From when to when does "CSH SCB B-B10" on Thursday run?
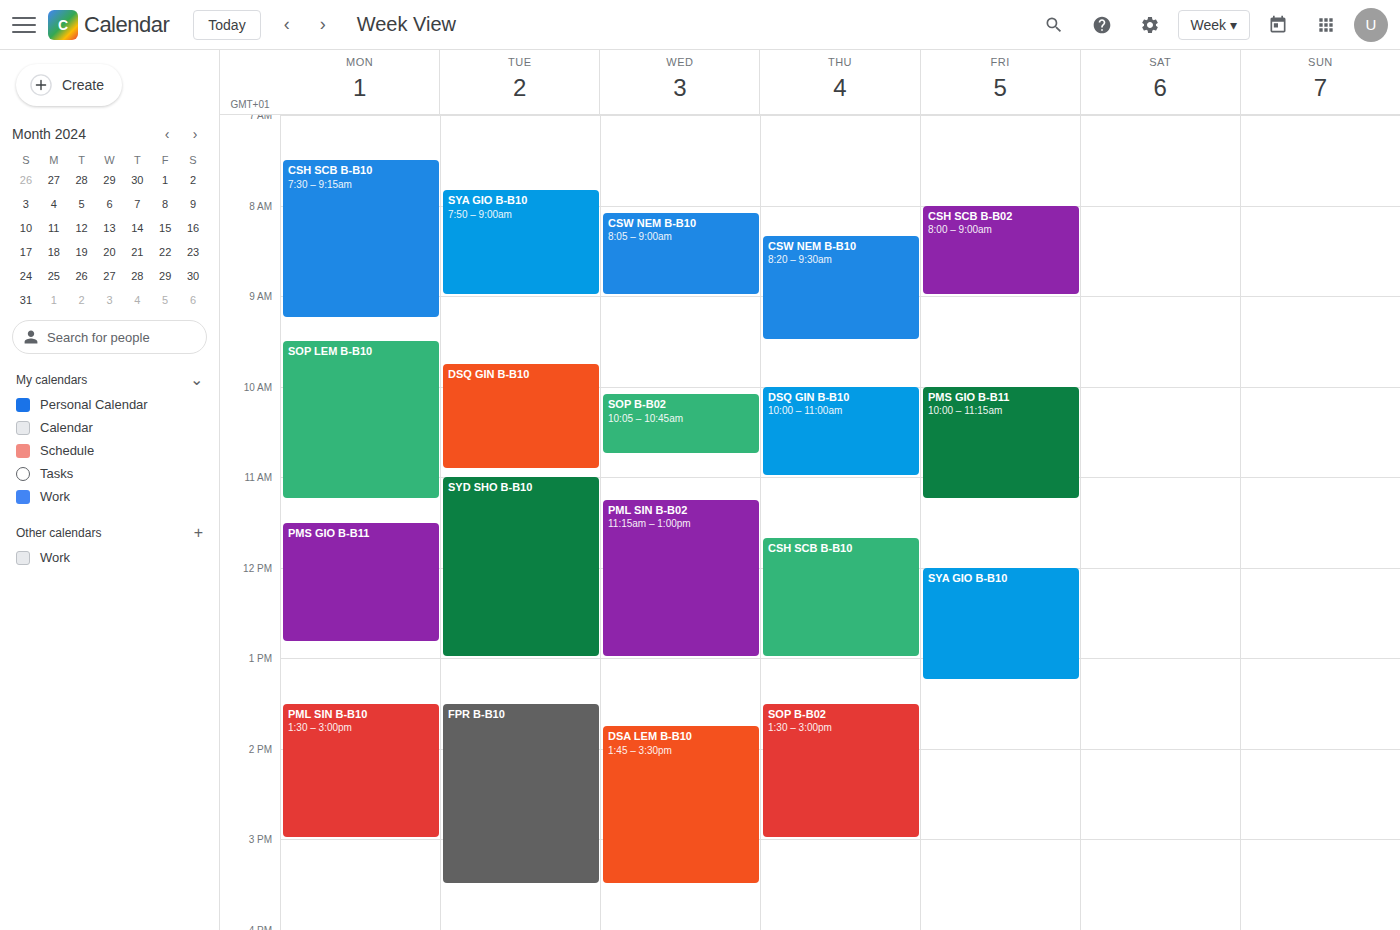
11:40 AM to 1:00 PM